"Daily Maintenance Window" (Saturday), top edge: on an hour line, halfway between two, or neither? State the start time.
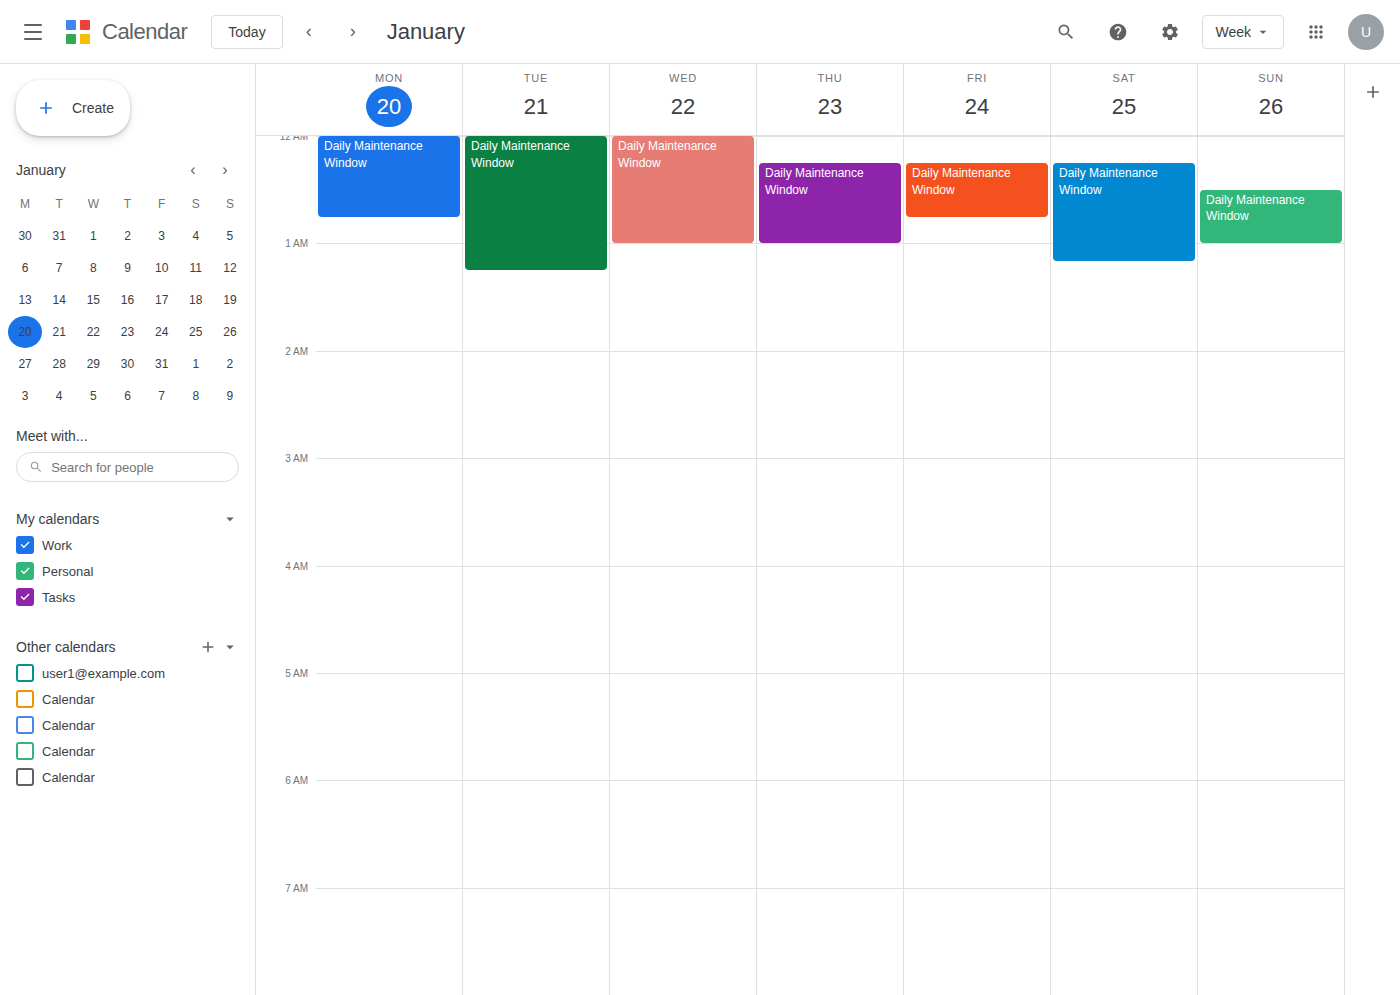
12:15 AM -- neither: a quarter of the way from the 12 AM line to the 1 AM line.